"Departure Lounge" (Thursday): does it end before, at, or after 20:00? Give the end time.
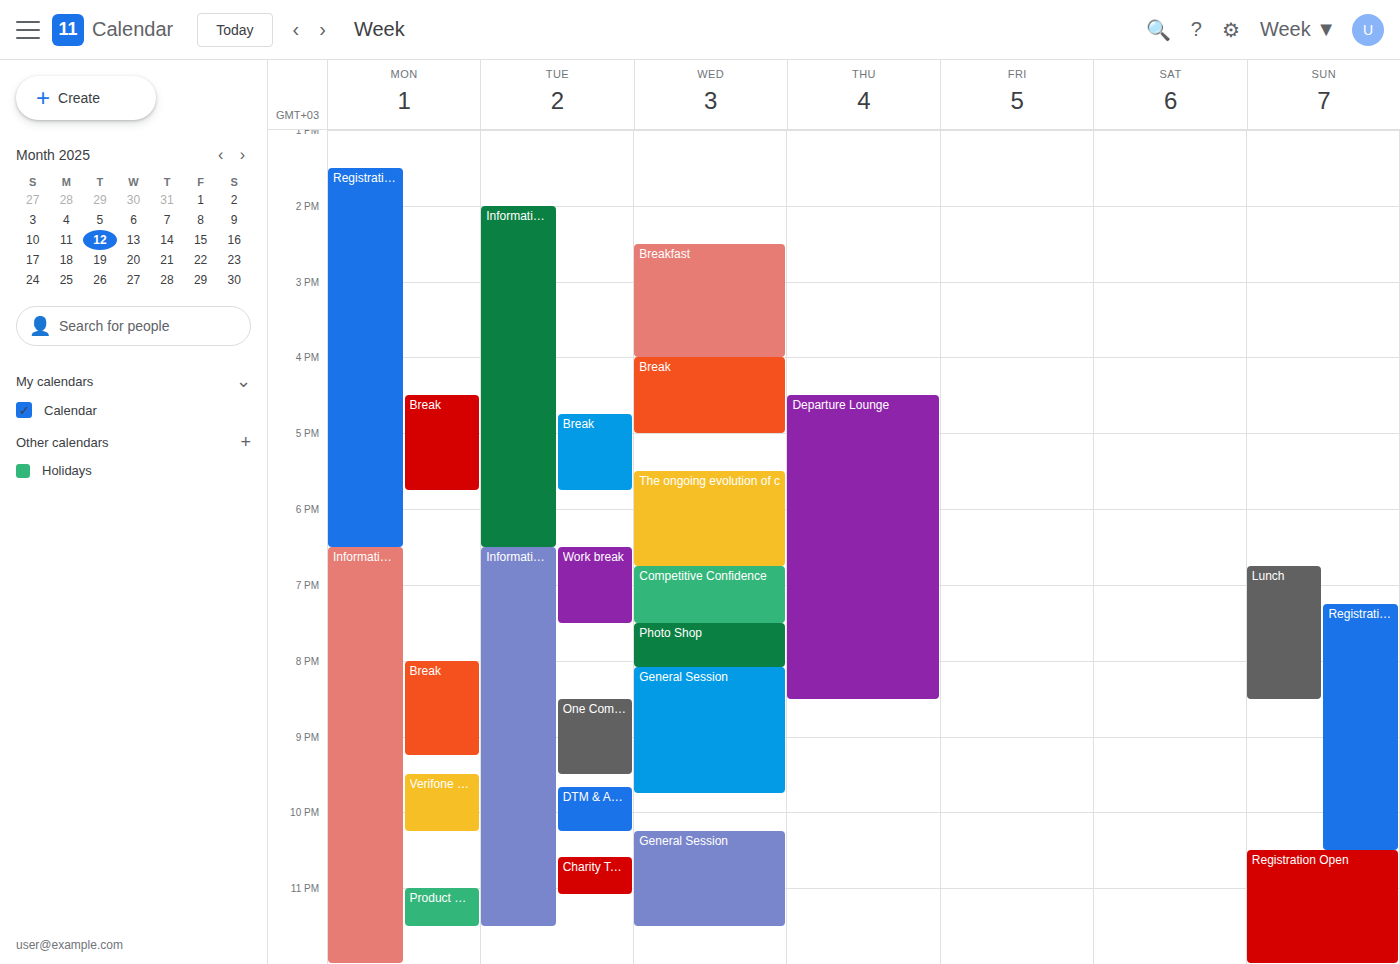
20:30 -- after 20:00, 30 minutes below the 20:00 line.